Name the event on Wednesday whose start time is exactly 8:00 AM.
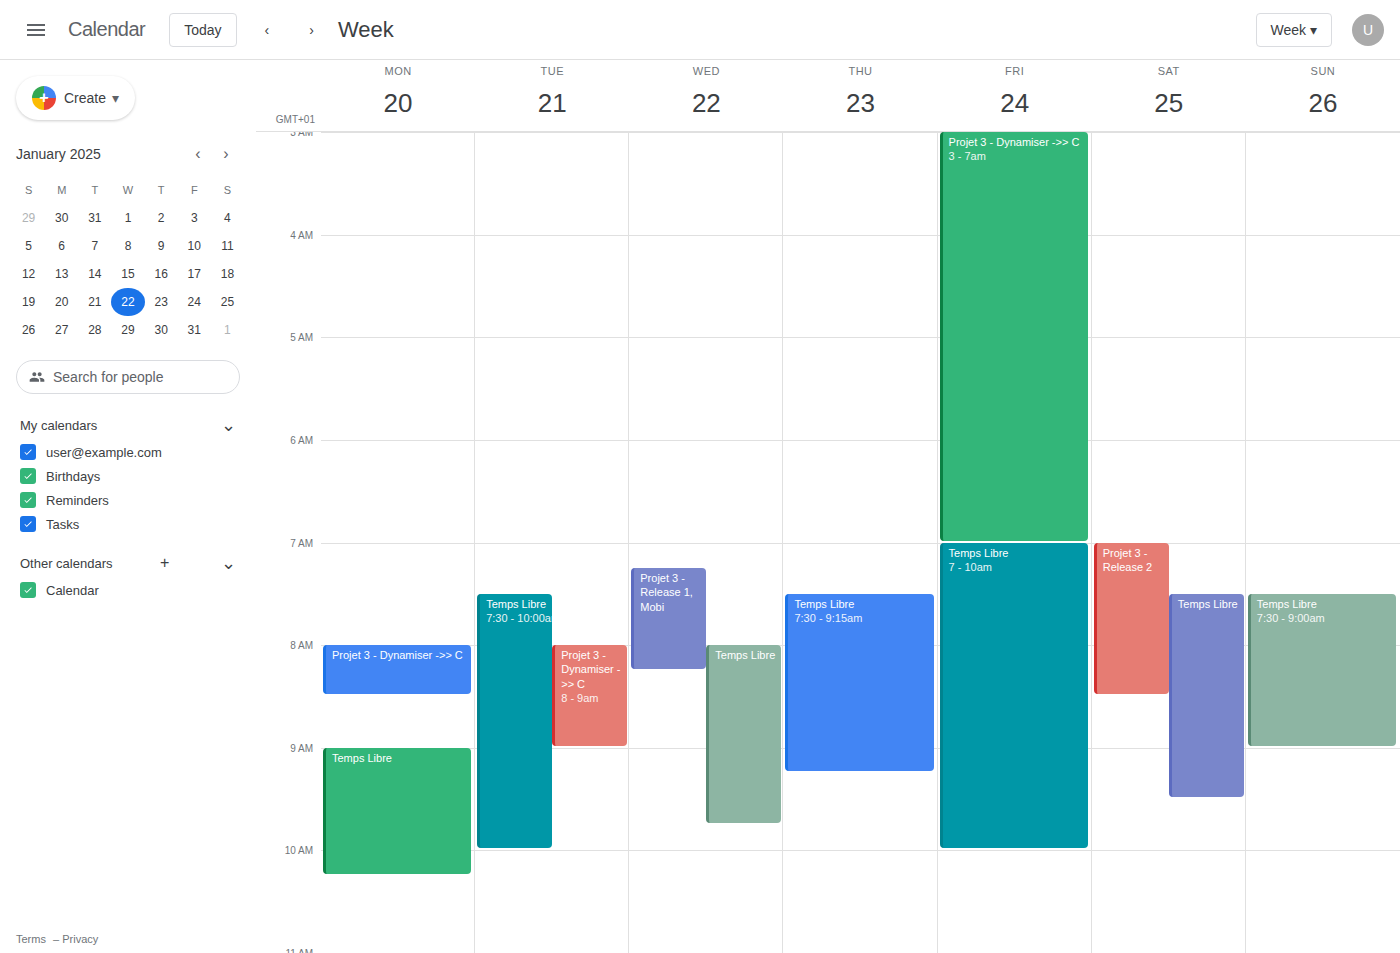
"Temps Libre"